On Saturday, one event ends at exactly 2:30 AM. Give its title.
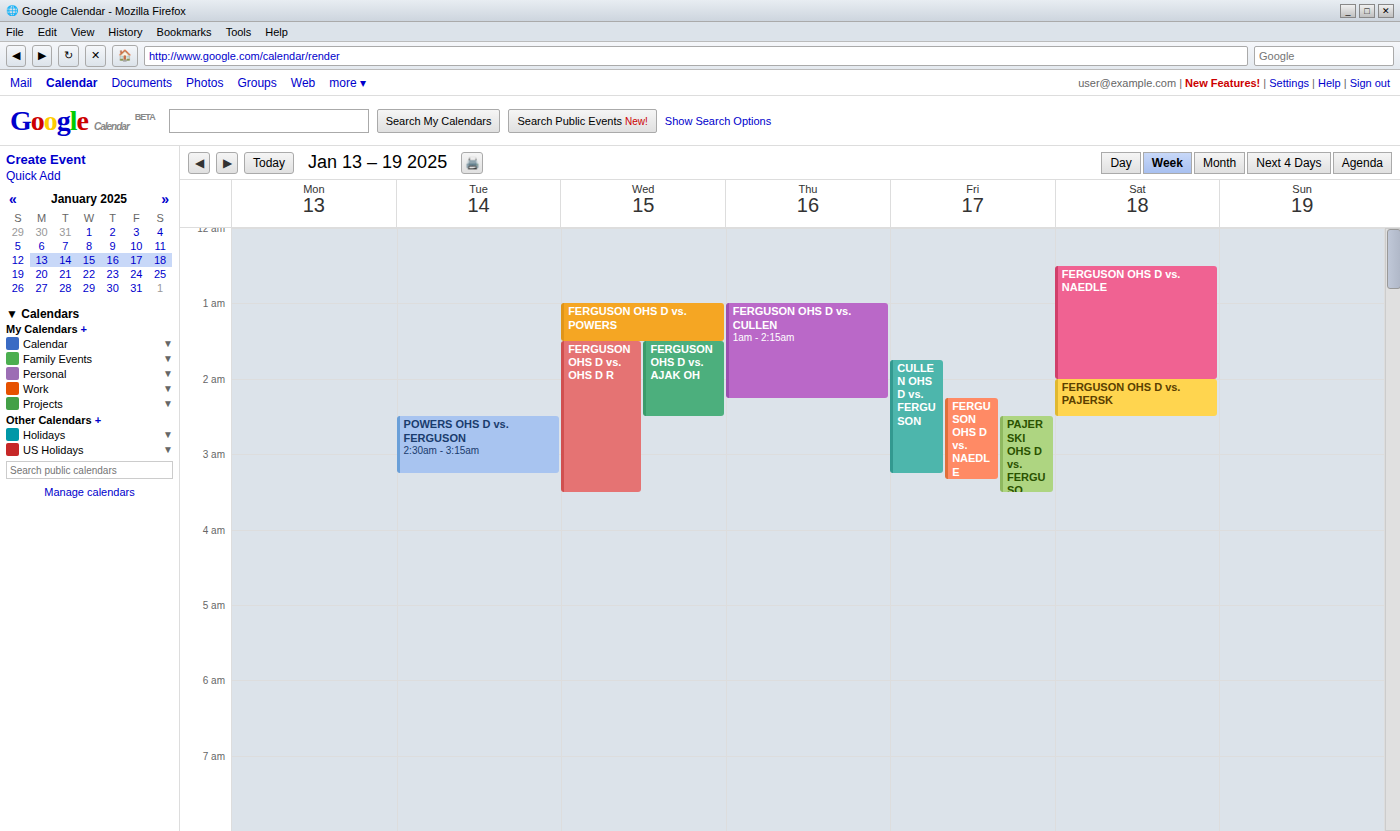
"FERGUSON OHS D vs. PAJERSK"